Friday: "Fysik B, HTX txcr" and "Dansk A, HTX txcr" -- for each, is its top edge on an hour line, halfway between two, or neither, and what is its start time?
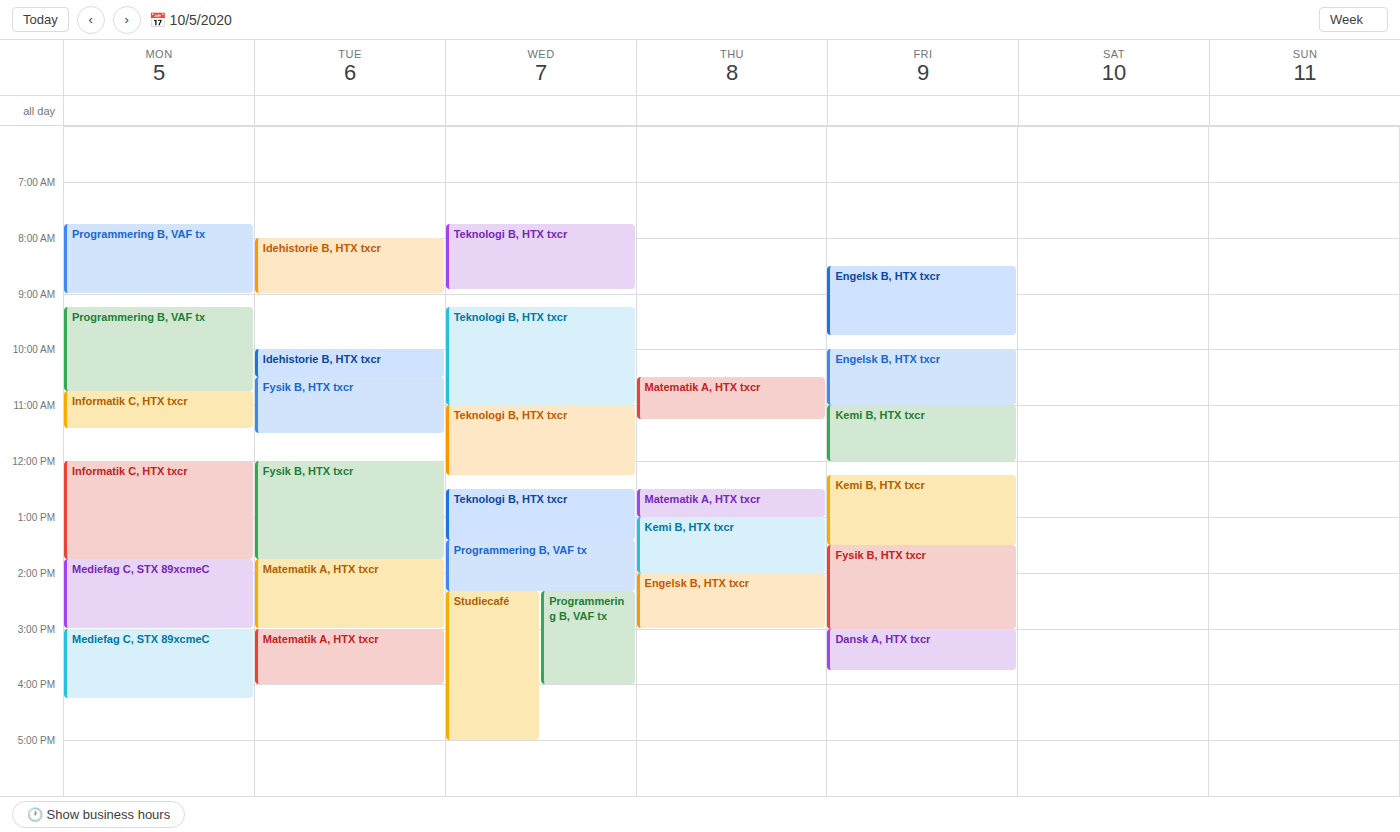
"Fysik B, HTX txcr": 1:30 PM, halfway between the 1 PM and 2 PM lines. "Dansk A, HTX txcr": 3:00 PM, exactly on the 3 PM line.